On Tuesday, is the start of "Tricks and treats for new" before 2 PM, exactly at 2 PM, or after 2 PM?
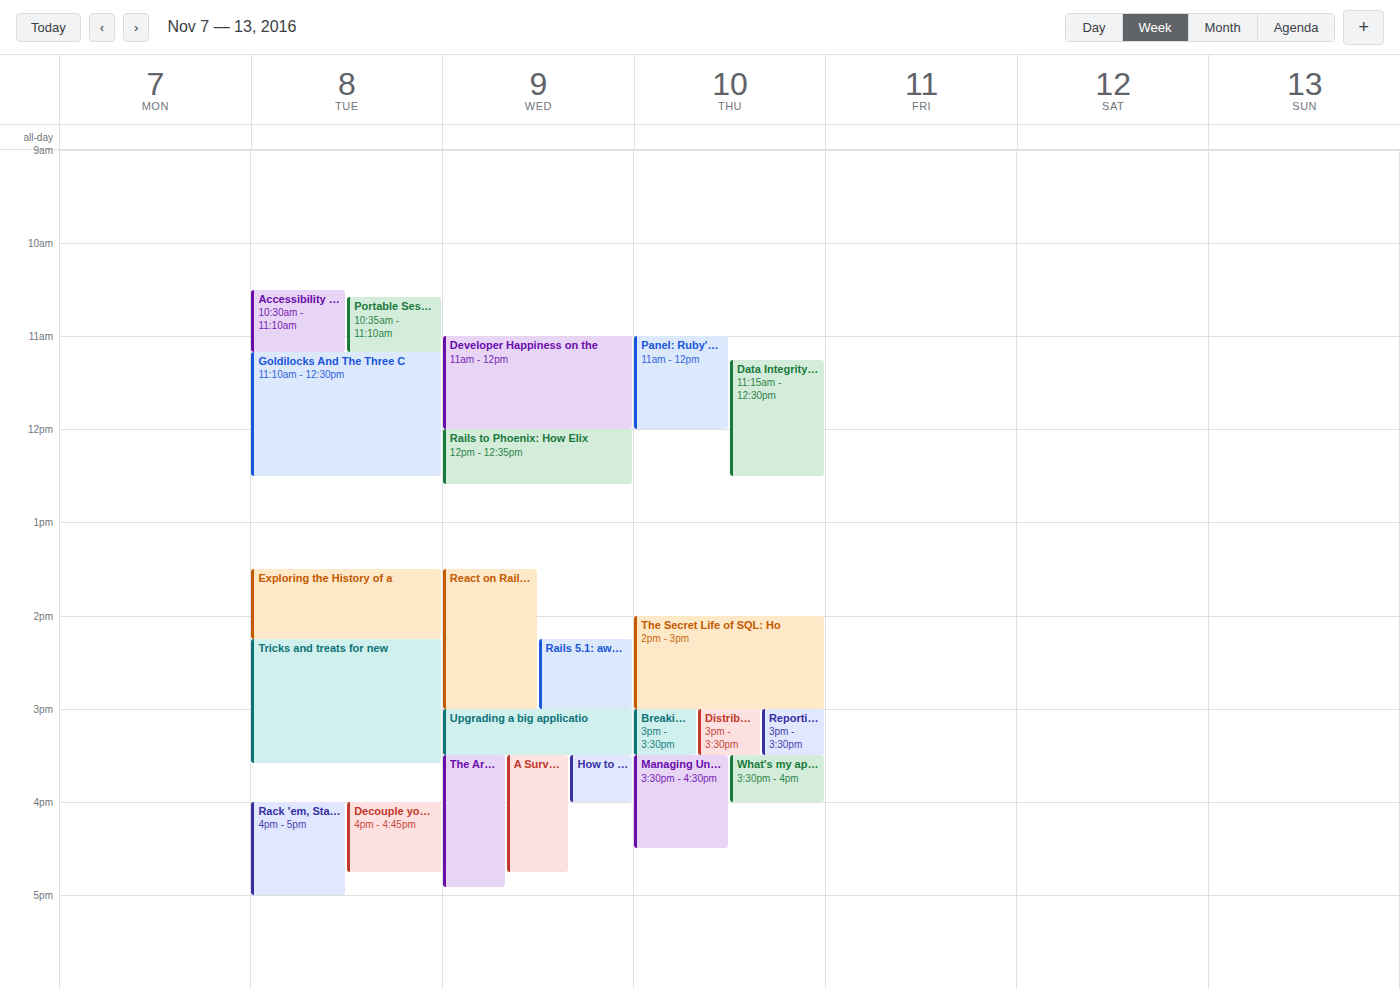
2:15 PM -- after 2 PM, 15 minutes below the 2 PM line.